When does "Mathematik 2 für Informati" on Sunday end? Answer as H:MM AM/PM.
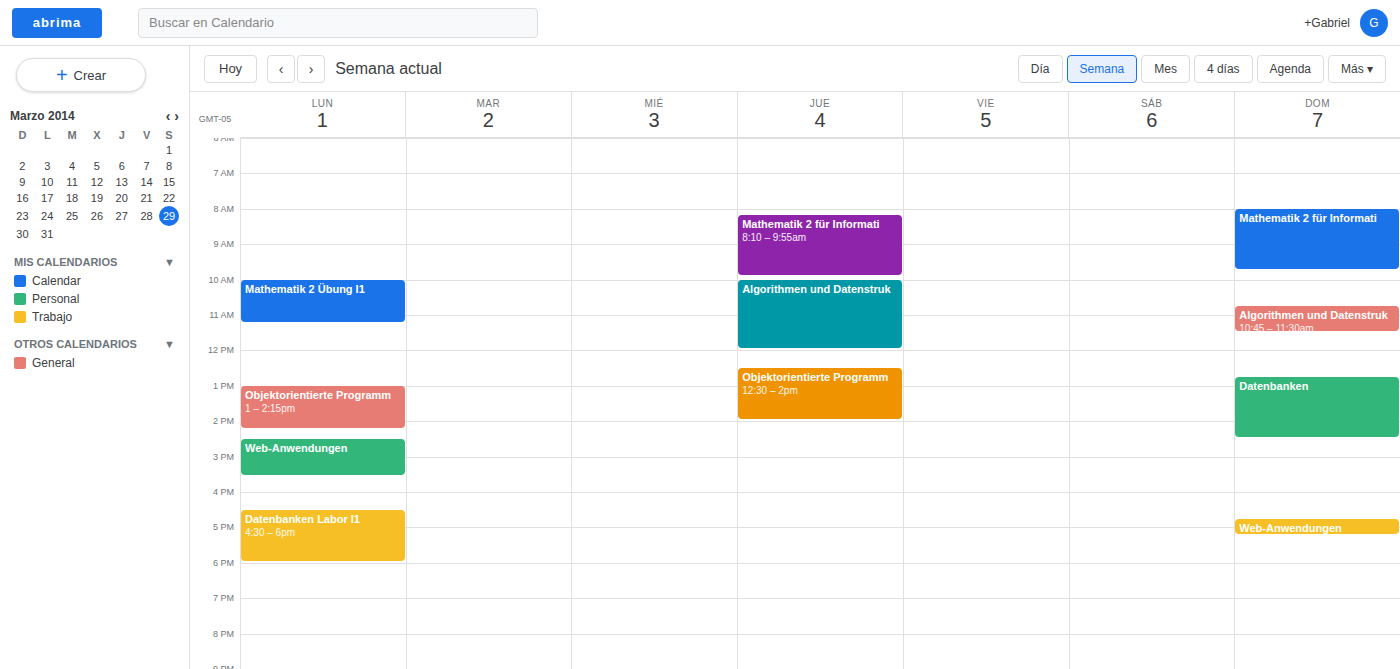
9:45 AM